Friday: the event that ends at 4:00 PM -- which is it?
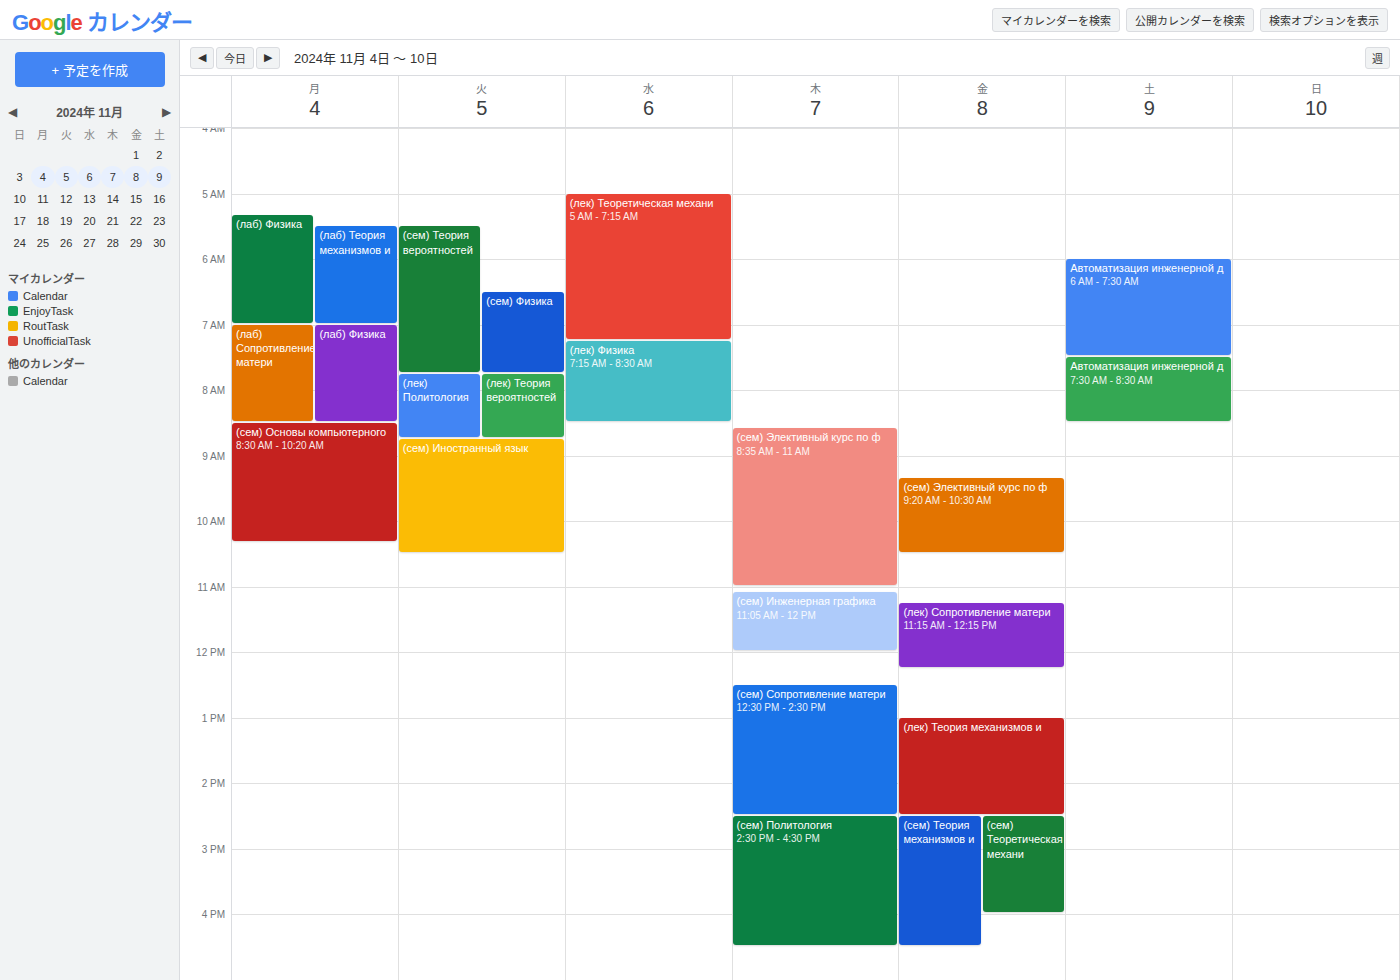
"(сем) Теоретическая механи"